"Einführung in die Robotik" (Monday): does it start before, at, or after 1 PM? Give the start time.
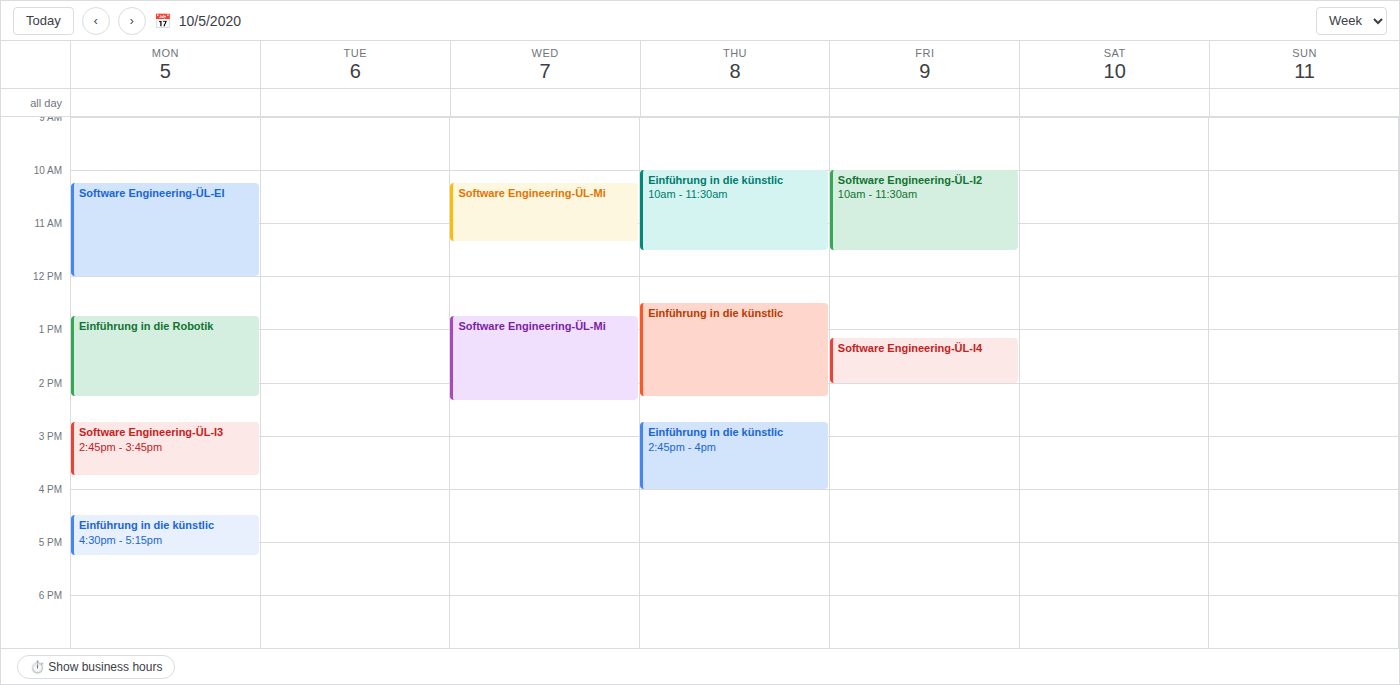
12:45 PM -- before 1 PM, 15 minutes above the 1 PM line.